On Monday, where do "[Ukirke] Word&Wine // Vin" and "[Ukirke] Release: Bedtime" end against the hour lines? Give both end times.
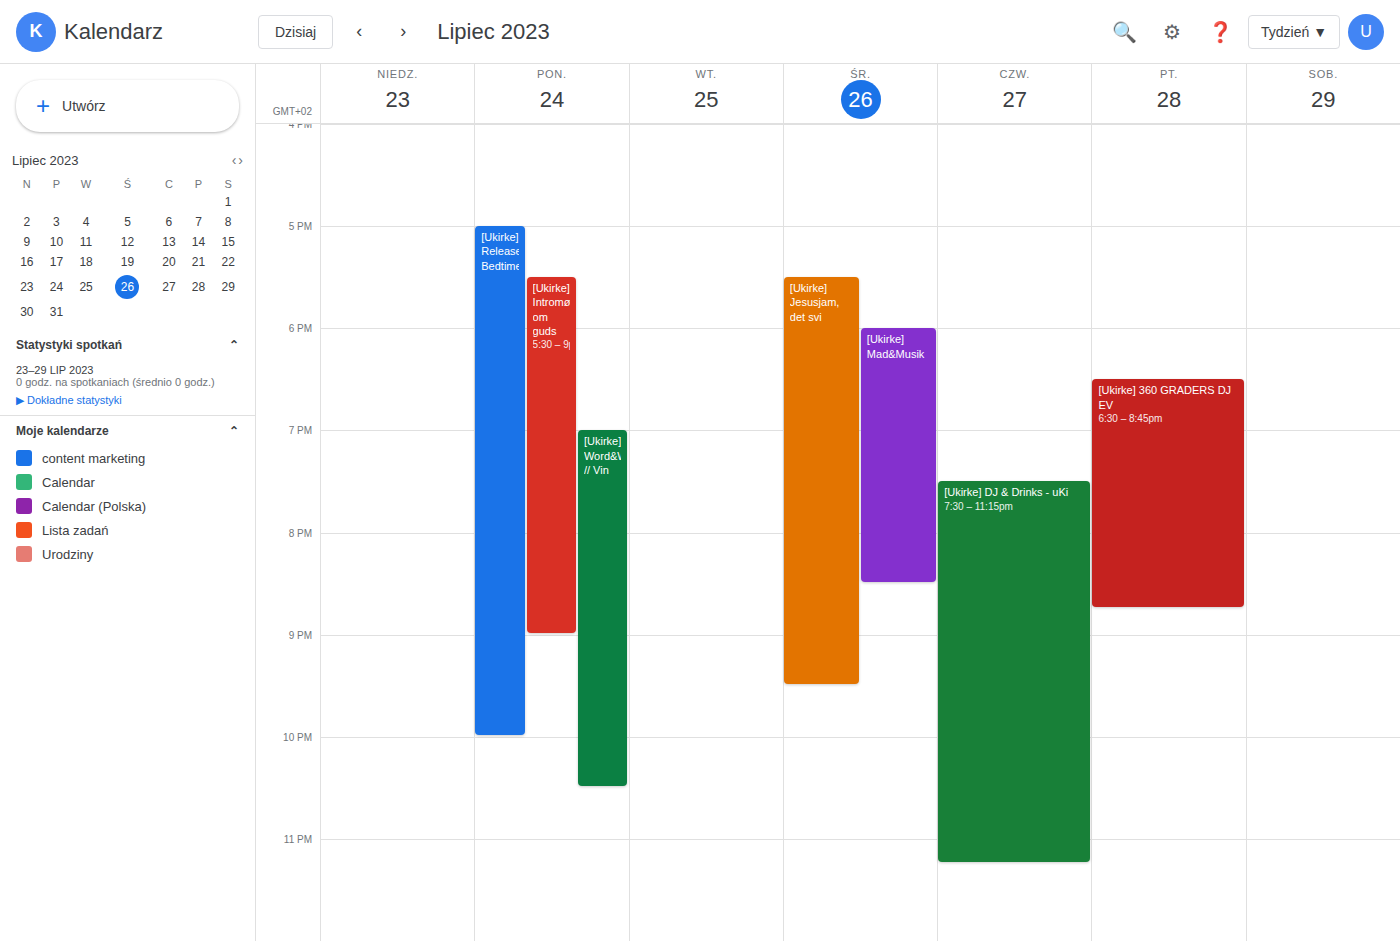
"[Ukirke] Word&Wine // Vin": 10:30 PM, halfway between the 10 PM and 11 PM lines. "[Ukirke] Release: Bedtime": 10:00 PM, exactly on the 10 PM line.